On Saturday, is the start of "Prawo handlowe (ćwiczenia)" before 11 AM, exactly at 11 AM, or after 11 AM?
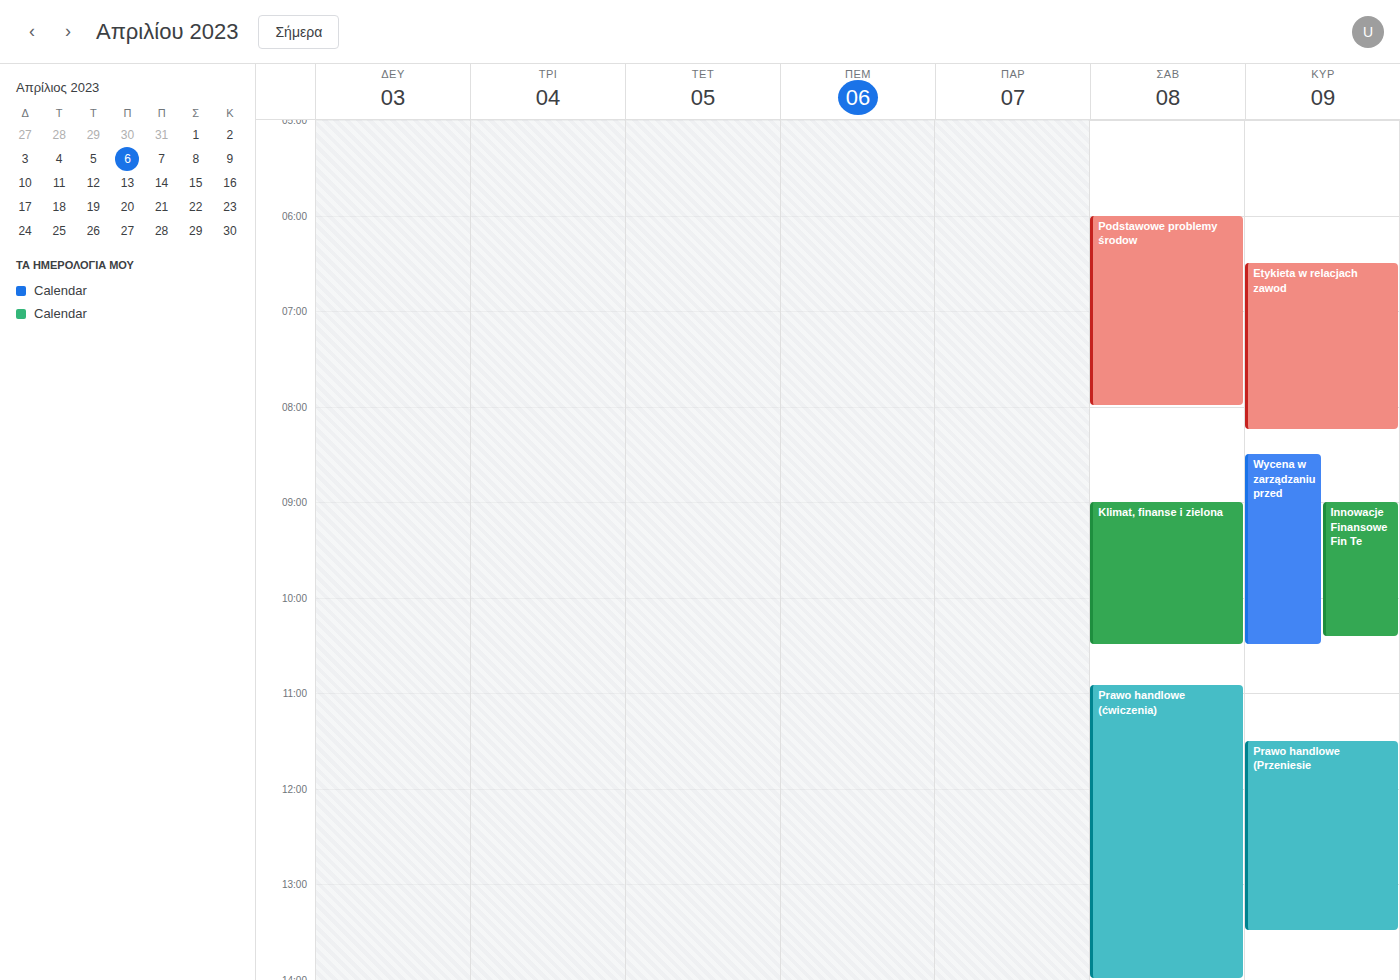
10:55 AM -- before 11 AM, 5 minutes above the 11 AM line.